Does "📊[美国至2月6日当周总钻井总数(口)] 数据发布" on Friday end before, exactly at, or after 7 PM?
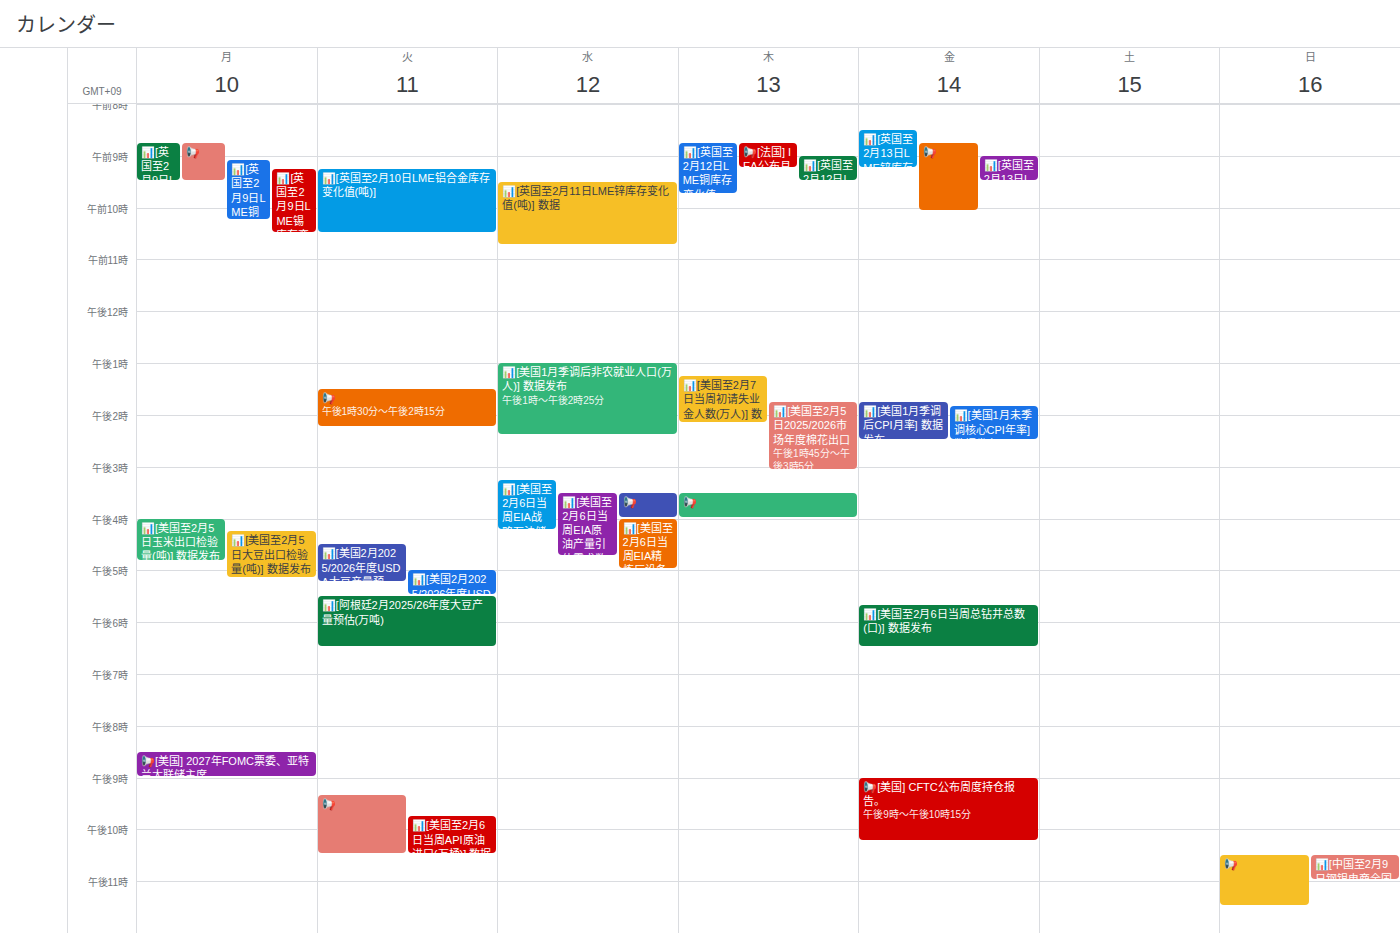
6:30 PM -- before 7 PM, 30 minutes above the 7 PM line.